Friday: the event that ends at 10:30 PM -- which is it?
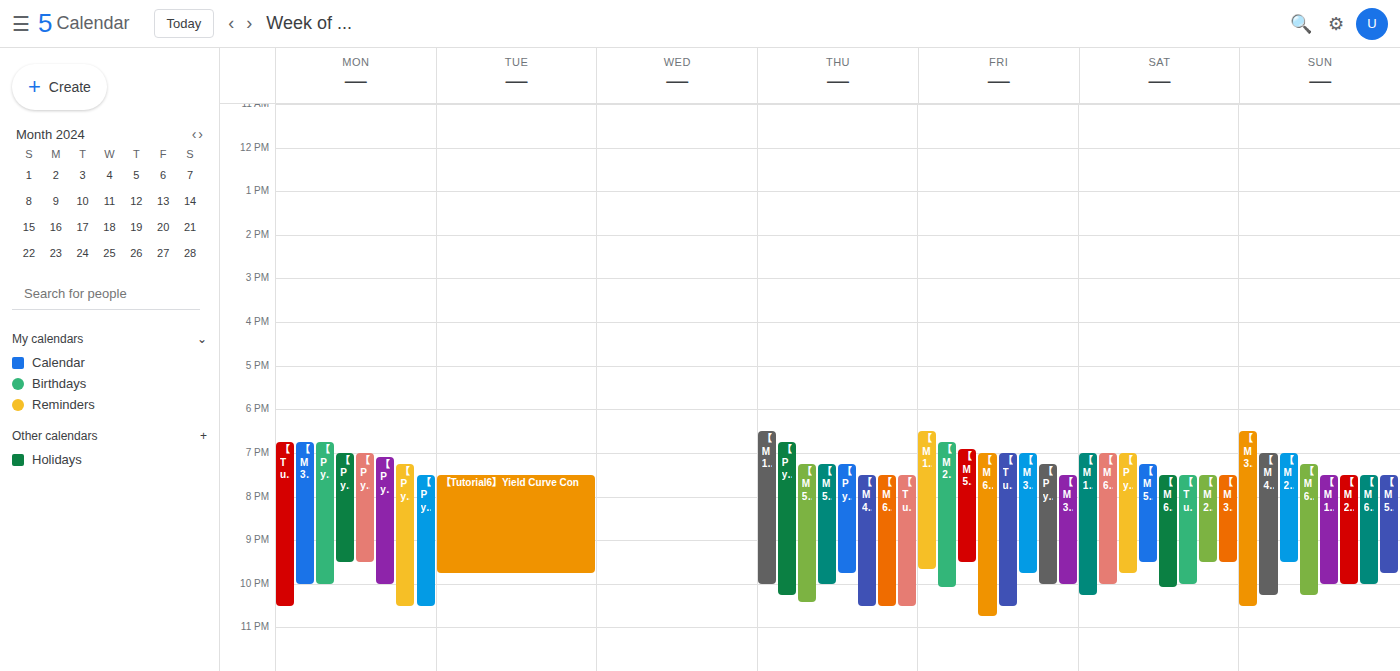
"【Tutorial2】Differential Eq"